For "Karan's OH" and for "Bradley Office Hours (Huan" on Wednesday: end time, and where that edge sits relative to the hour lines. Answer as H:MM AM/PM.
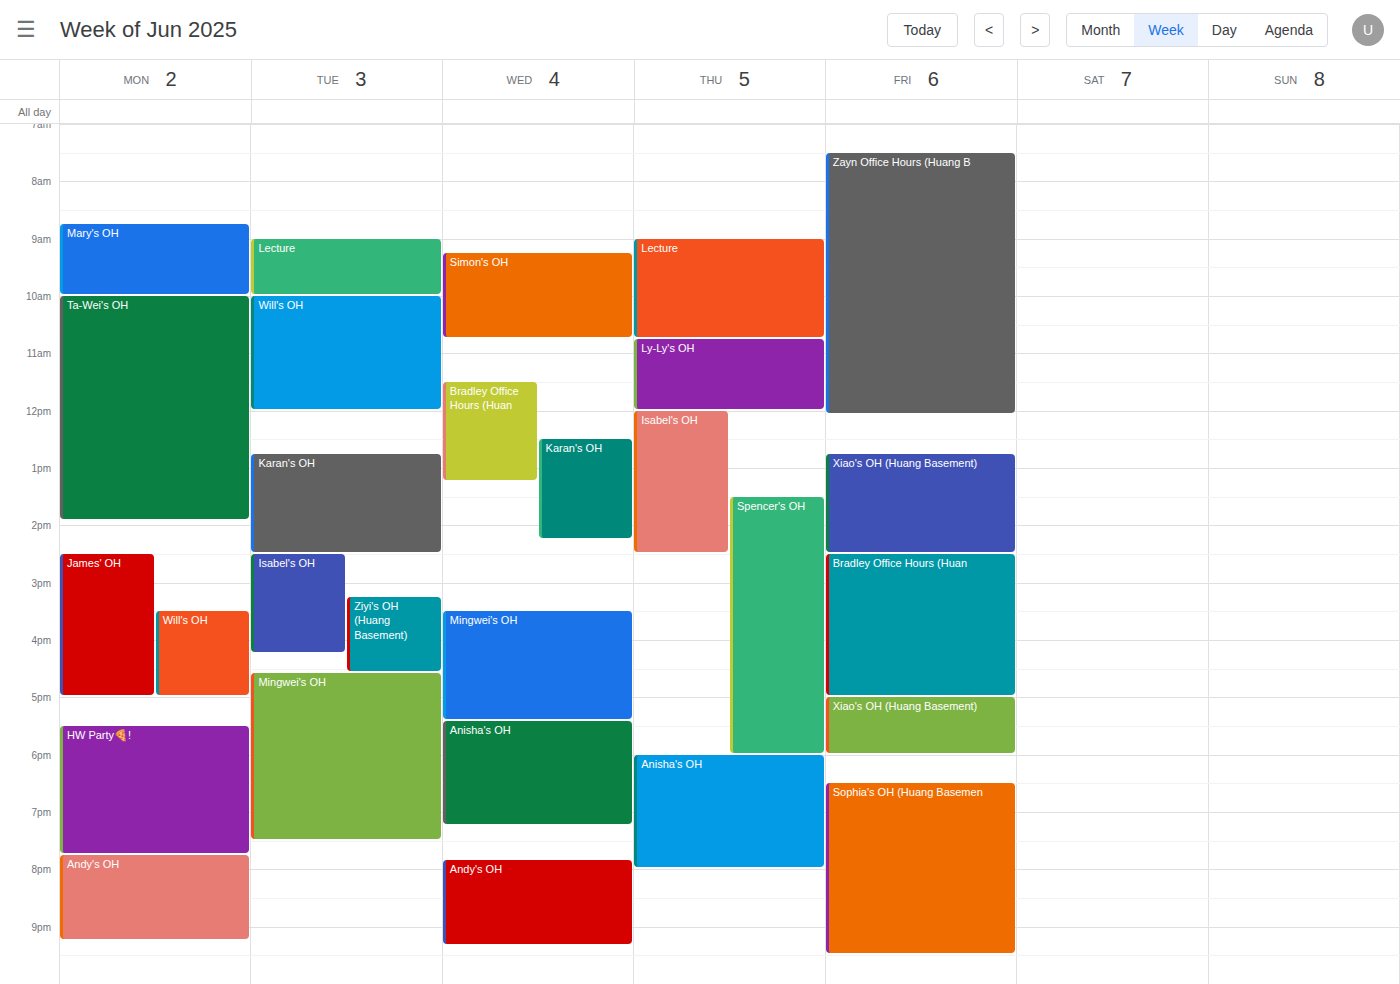
"Karan's OH": 2:15 PM, neither: a quarter of the way from the 2 PM line to the 3 PM line. "Bradley Office Hours (Huan": 1:15 PM, neither: a quarter of the way from the 1 PM line to the 2 PM line.